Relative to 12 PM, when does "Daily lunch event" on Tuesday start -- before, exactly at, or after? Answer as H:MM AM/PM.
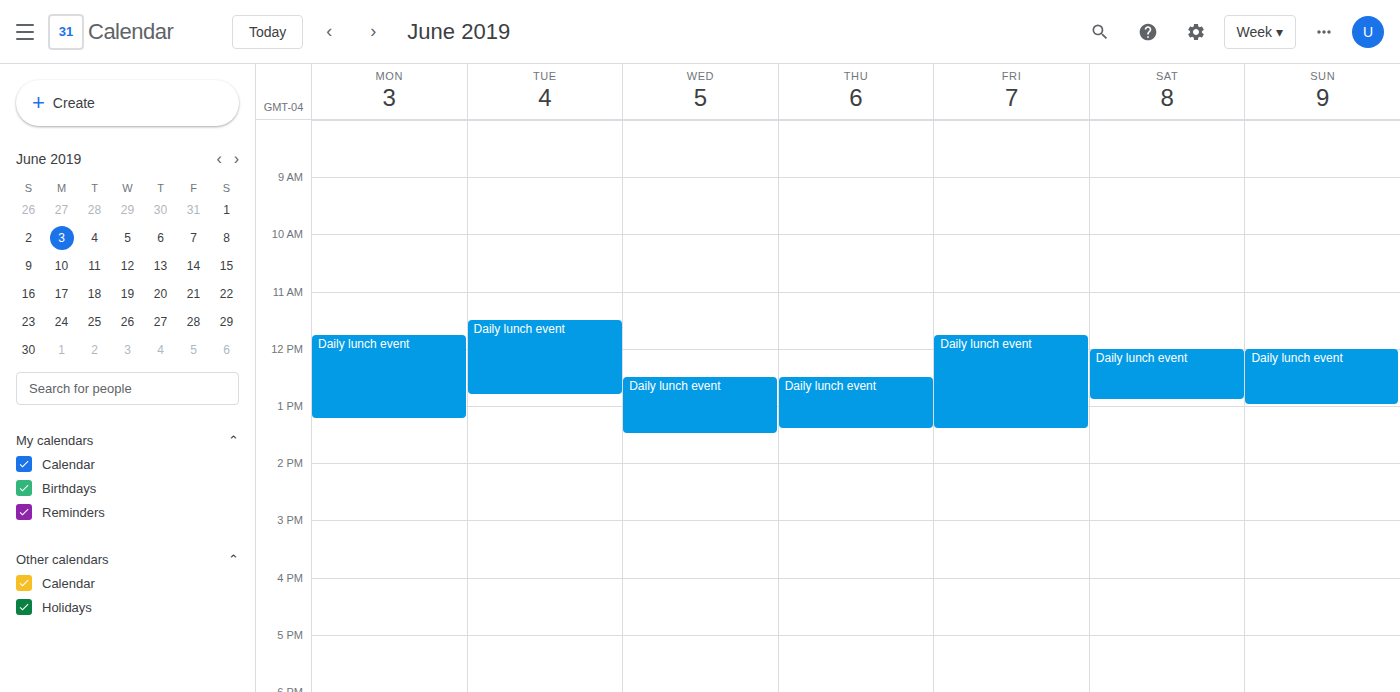
11:30 AM -- before 12 PM, 30 minutes above the 12 PM line.